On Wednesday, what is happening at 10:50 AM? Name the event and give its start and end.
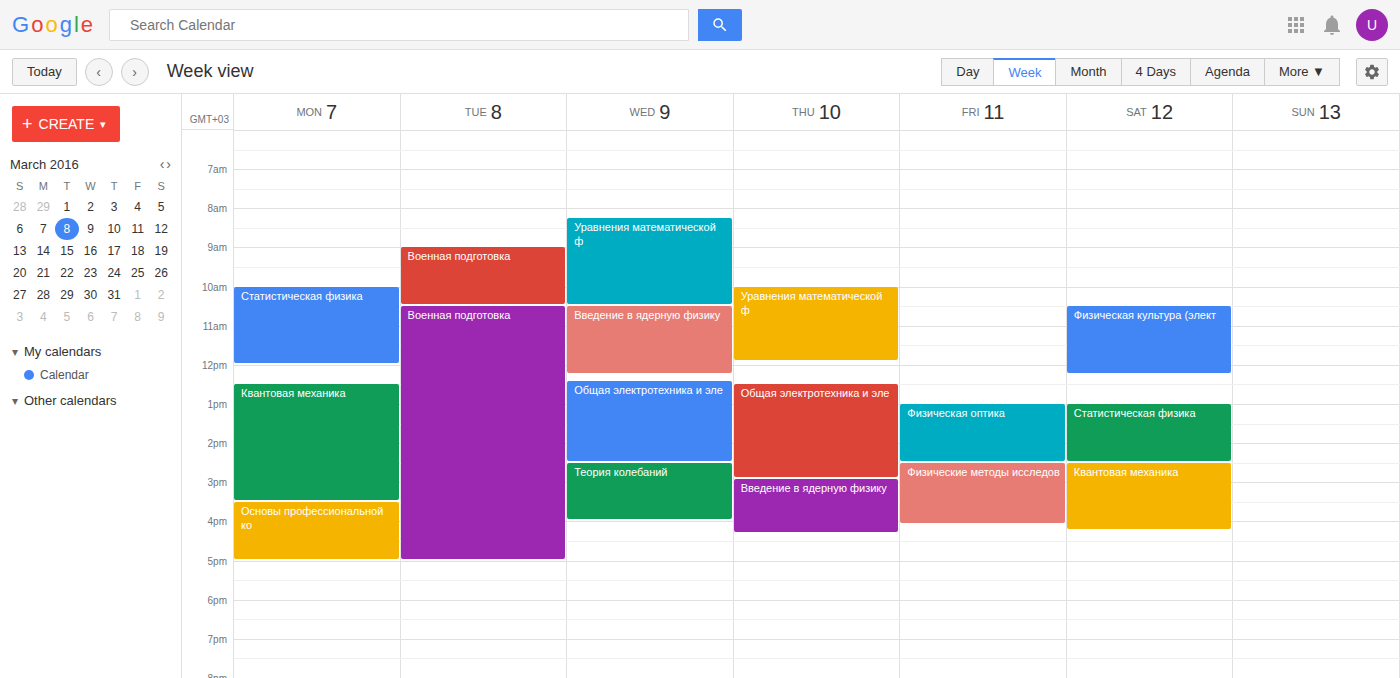
"Введение в ядерную физику", 10:30 AM to 12:15 PM